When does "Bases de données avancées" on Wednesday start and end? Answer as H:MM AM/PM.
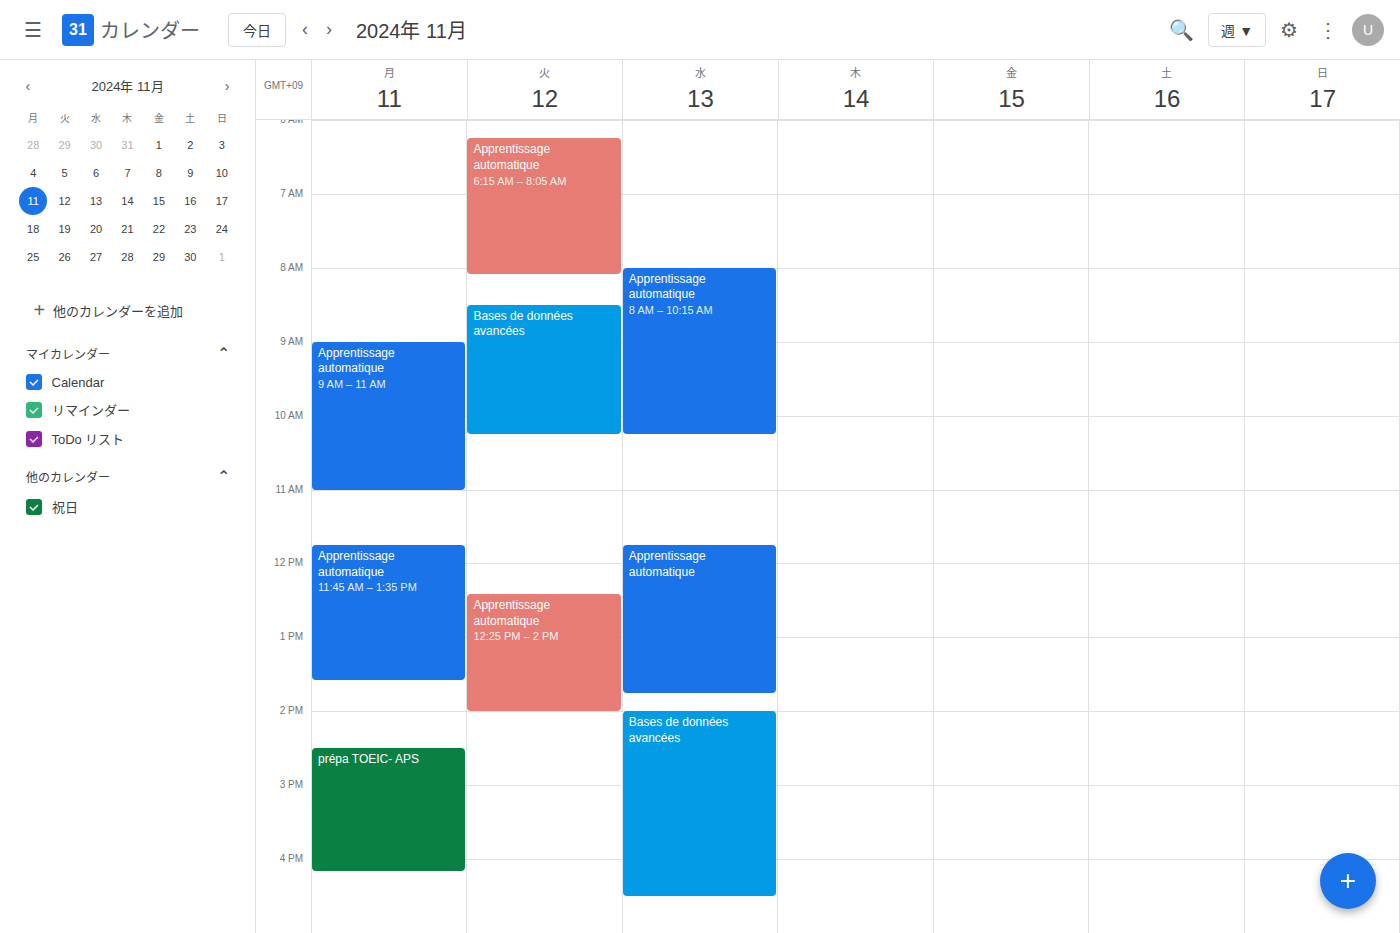
2:00 PM to 4:30 PM